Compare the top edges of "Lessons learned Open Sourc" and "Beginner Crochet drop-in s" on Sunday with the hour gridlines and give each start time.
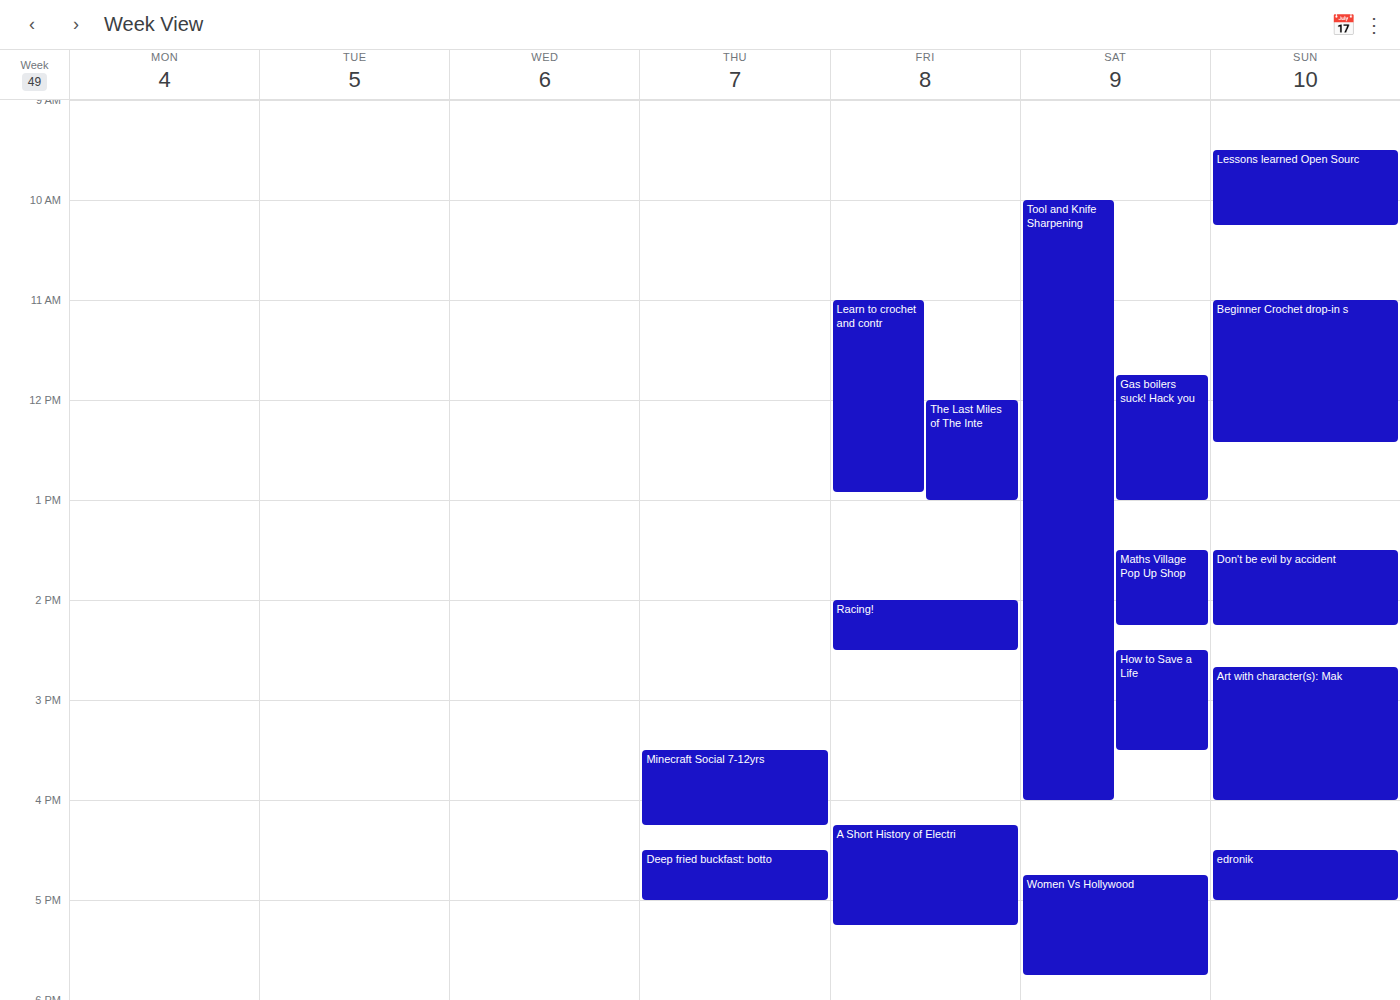
"Lessons learned Open Sourc": 9:30 AM, halfway between the 9 AM and 10 AM lines. "Beginner Crochet drop-in s": 11:00 AM, exactly on the 11 AM line.